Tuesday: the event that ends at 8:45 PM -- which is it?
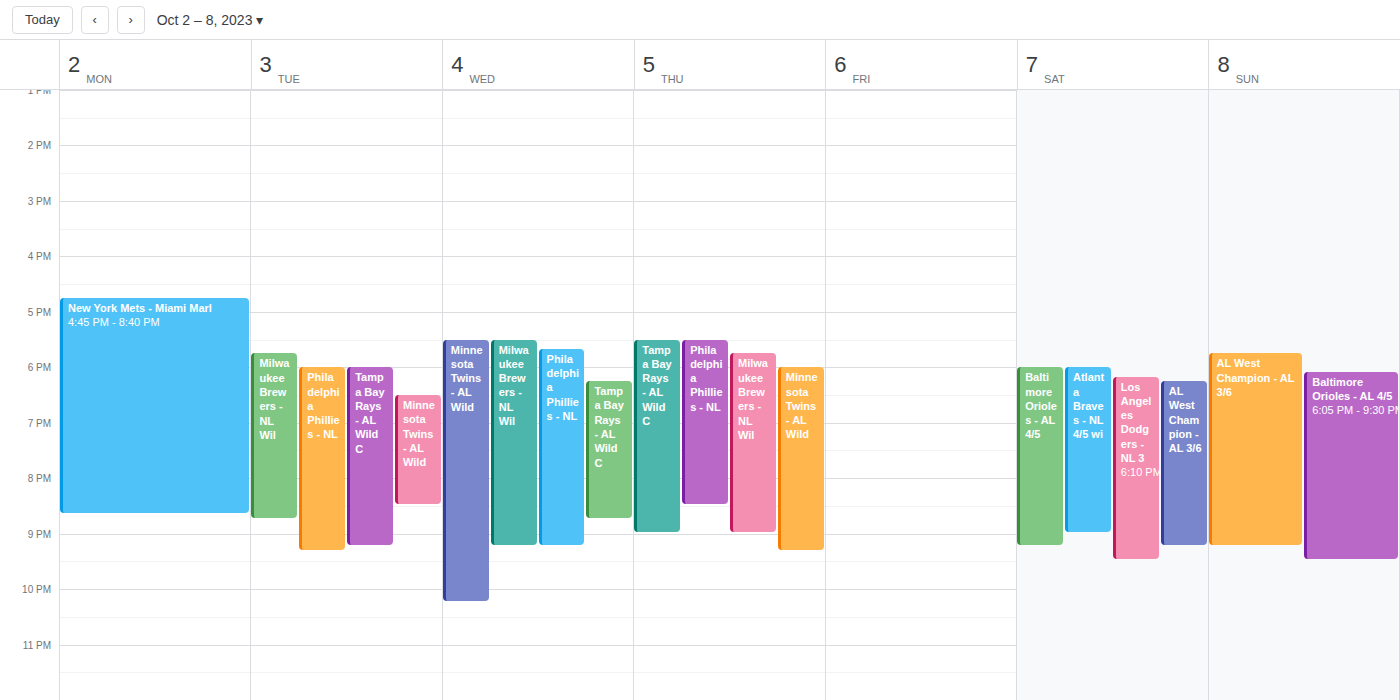
"Milwaukee Brewers - NL Wil"